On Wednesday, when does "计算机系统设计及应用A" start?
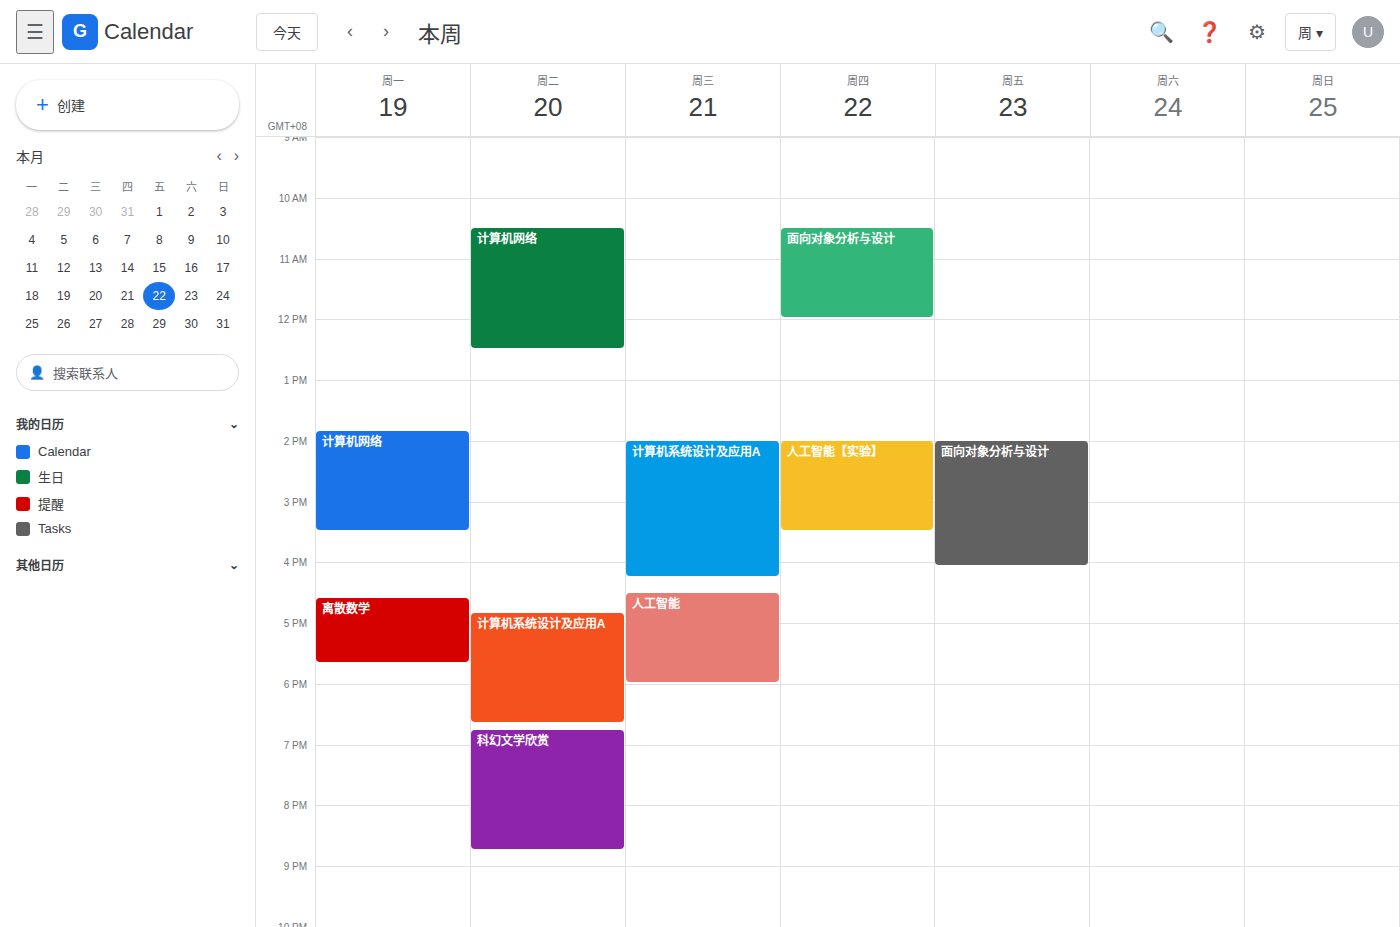
2:00 PM